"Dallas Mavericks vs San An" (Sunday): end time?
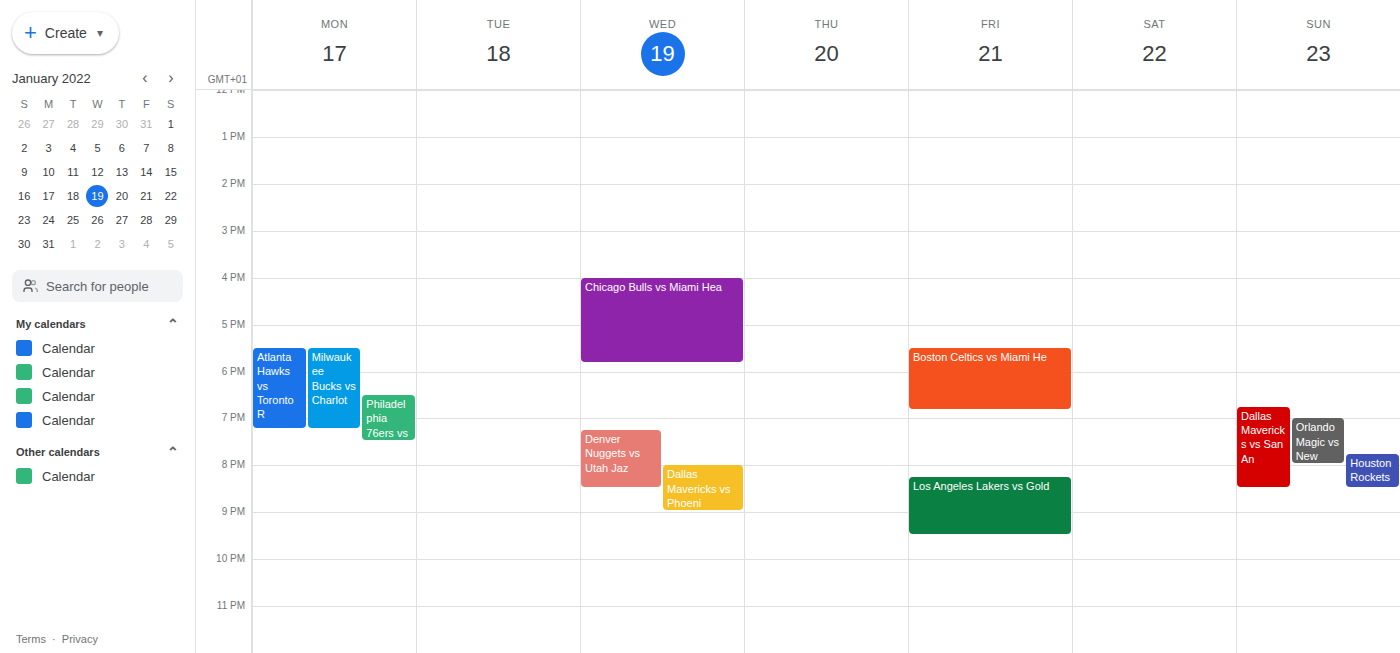
8:30 PM